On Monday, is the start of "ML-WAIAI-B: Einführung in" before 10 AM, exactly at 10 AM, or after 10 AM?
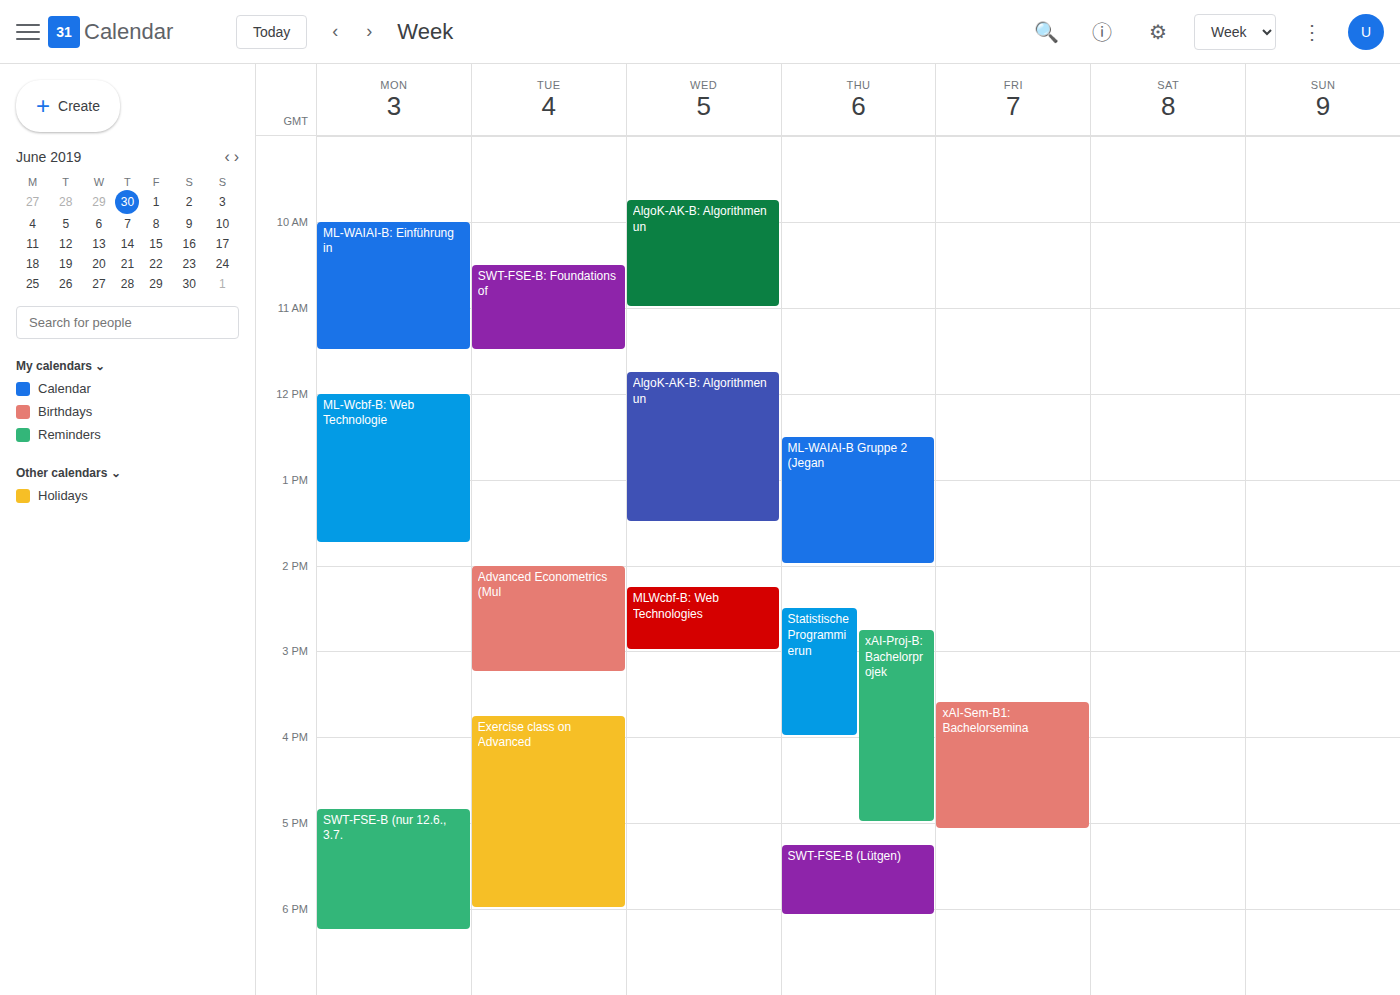
10:00 AM -- exactly at 10 AM, on the 10 AM line.